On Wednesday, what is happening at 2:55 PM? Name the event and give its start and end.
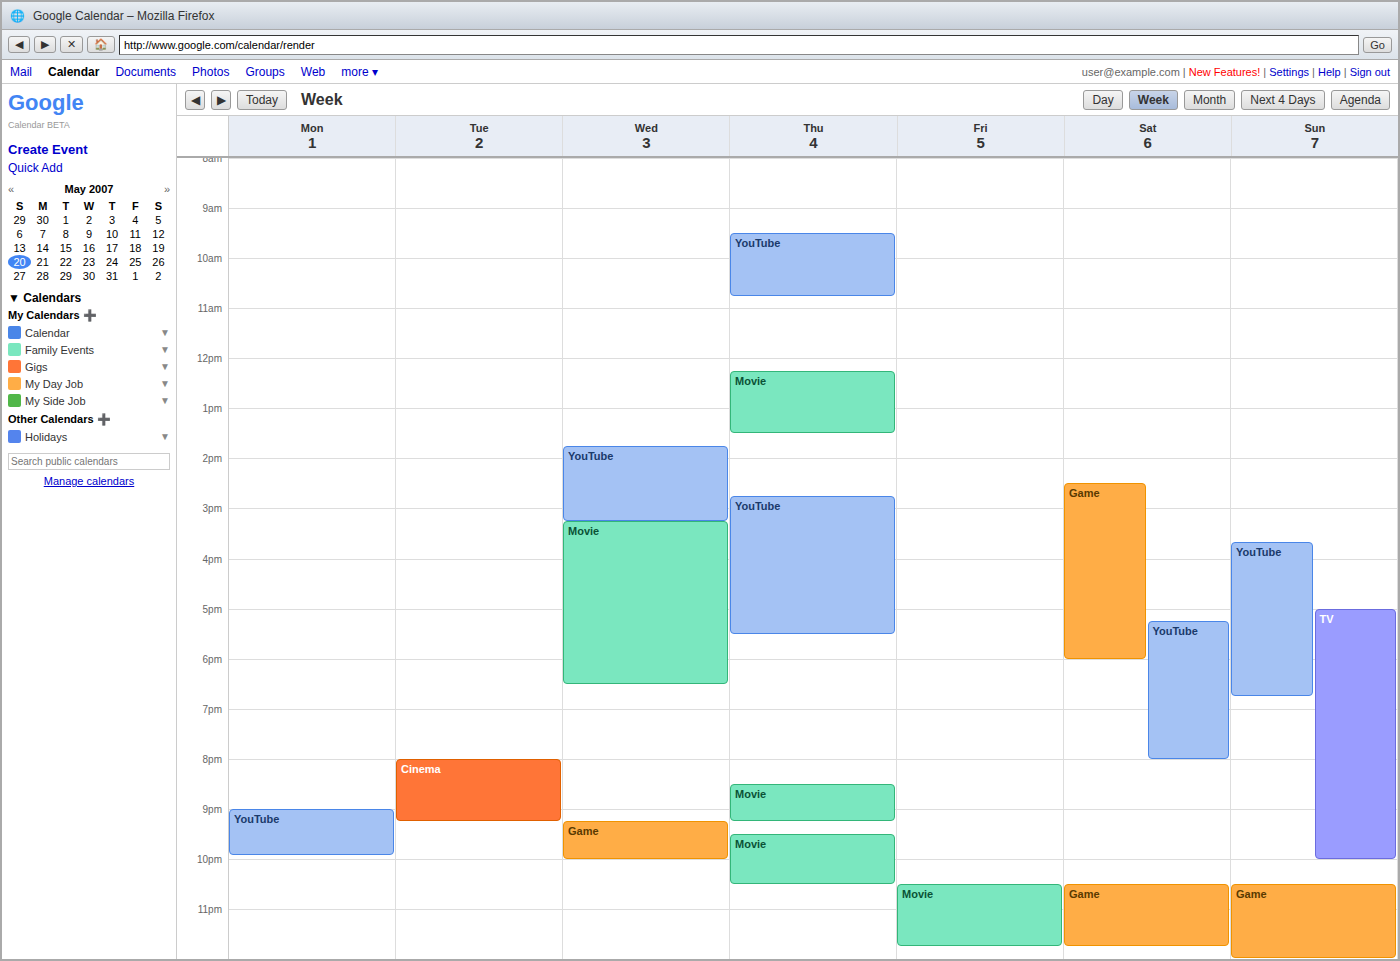
"YouTube", 1:45 PM to 3:15 PM